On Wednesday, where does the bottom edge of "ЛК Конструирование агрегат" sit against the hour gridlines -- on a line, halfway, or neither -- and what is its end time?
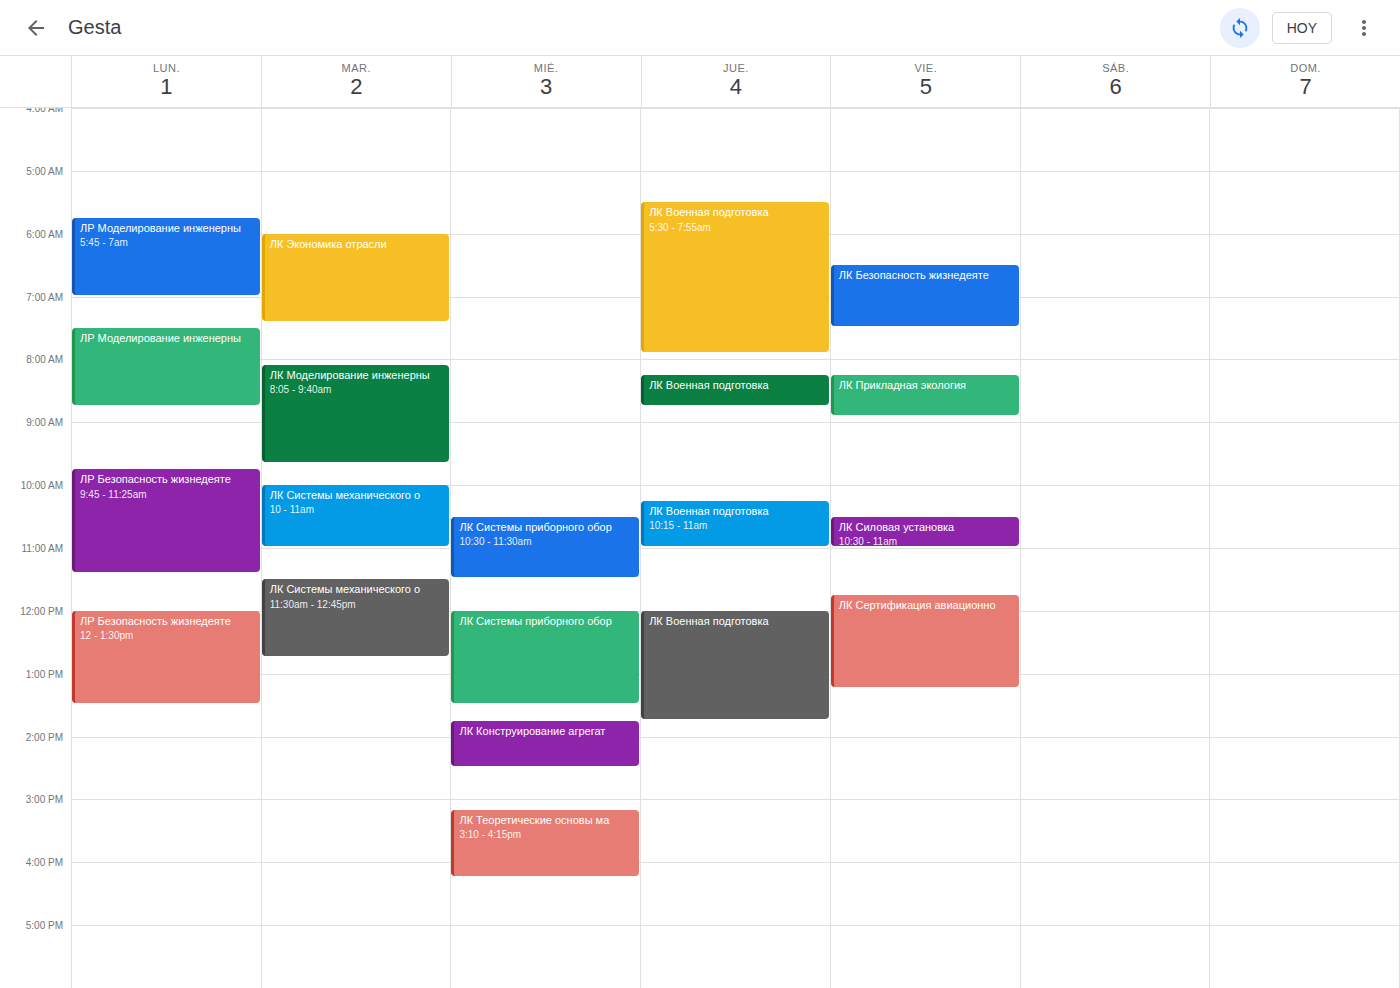
2:30 PM -- halfway between the 2 PM and 3 PM lines.